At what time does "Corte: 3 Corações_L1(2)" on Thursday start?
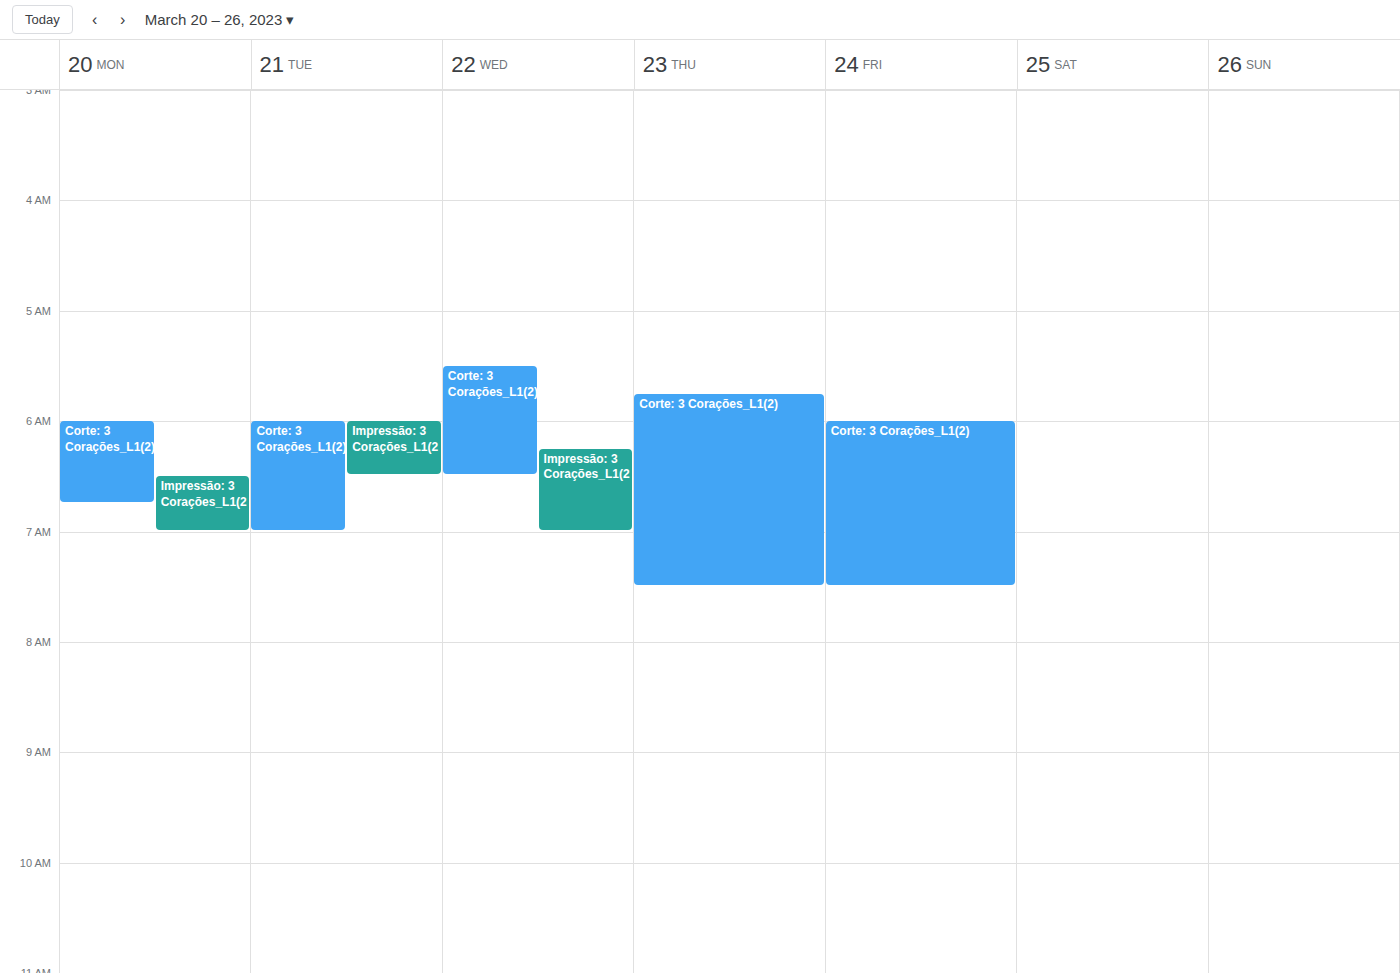
5:45 AM